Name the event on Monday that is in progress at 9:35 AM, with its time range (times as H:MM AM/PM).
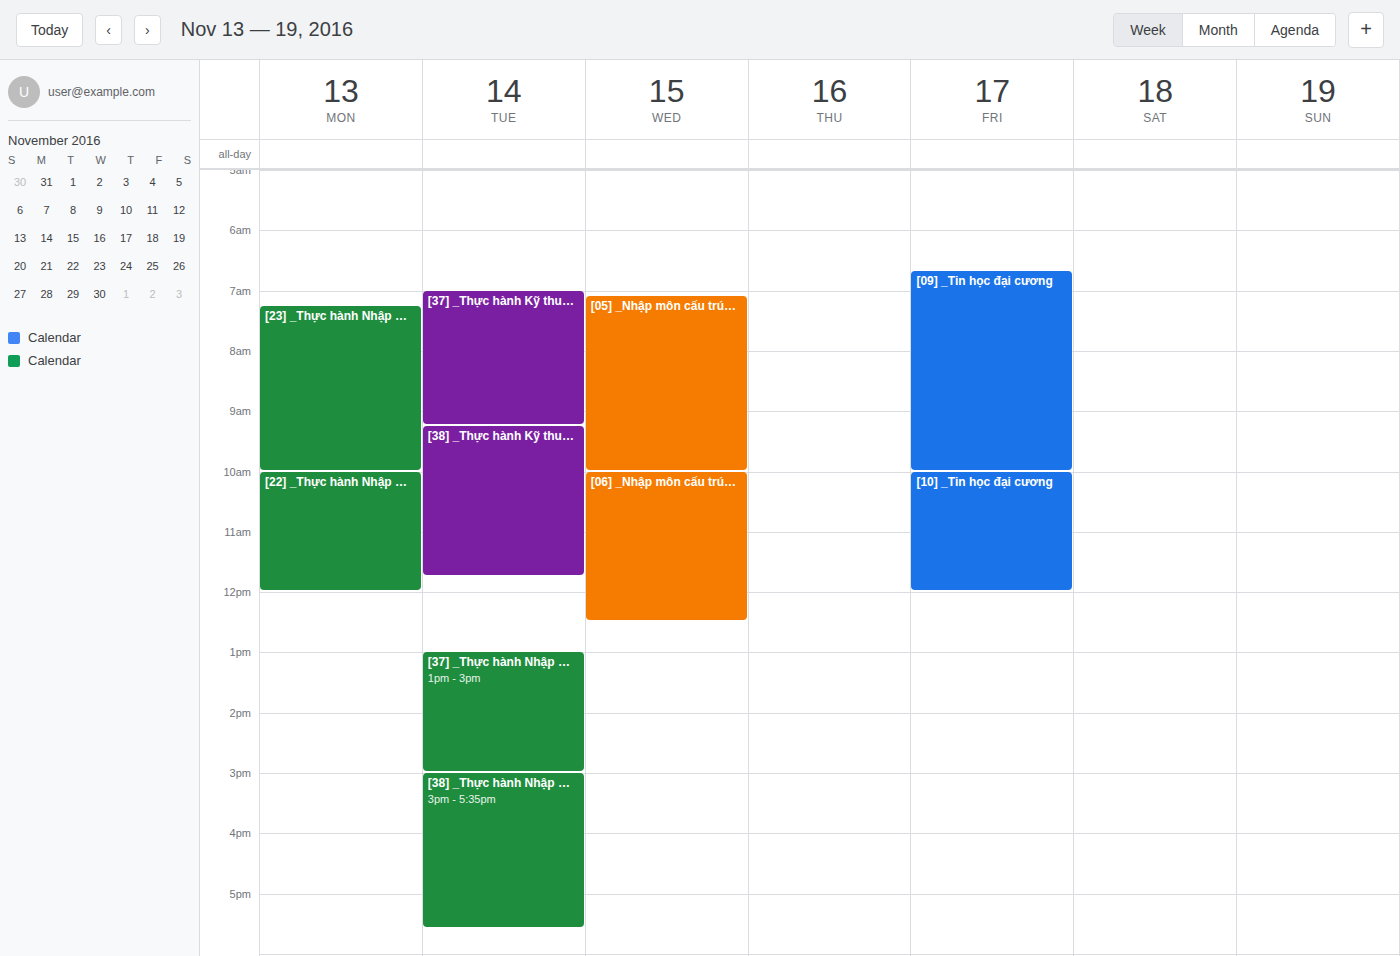
"[23] _Thực hành Nhập môn c", 7:15 AM to 10:00 AM